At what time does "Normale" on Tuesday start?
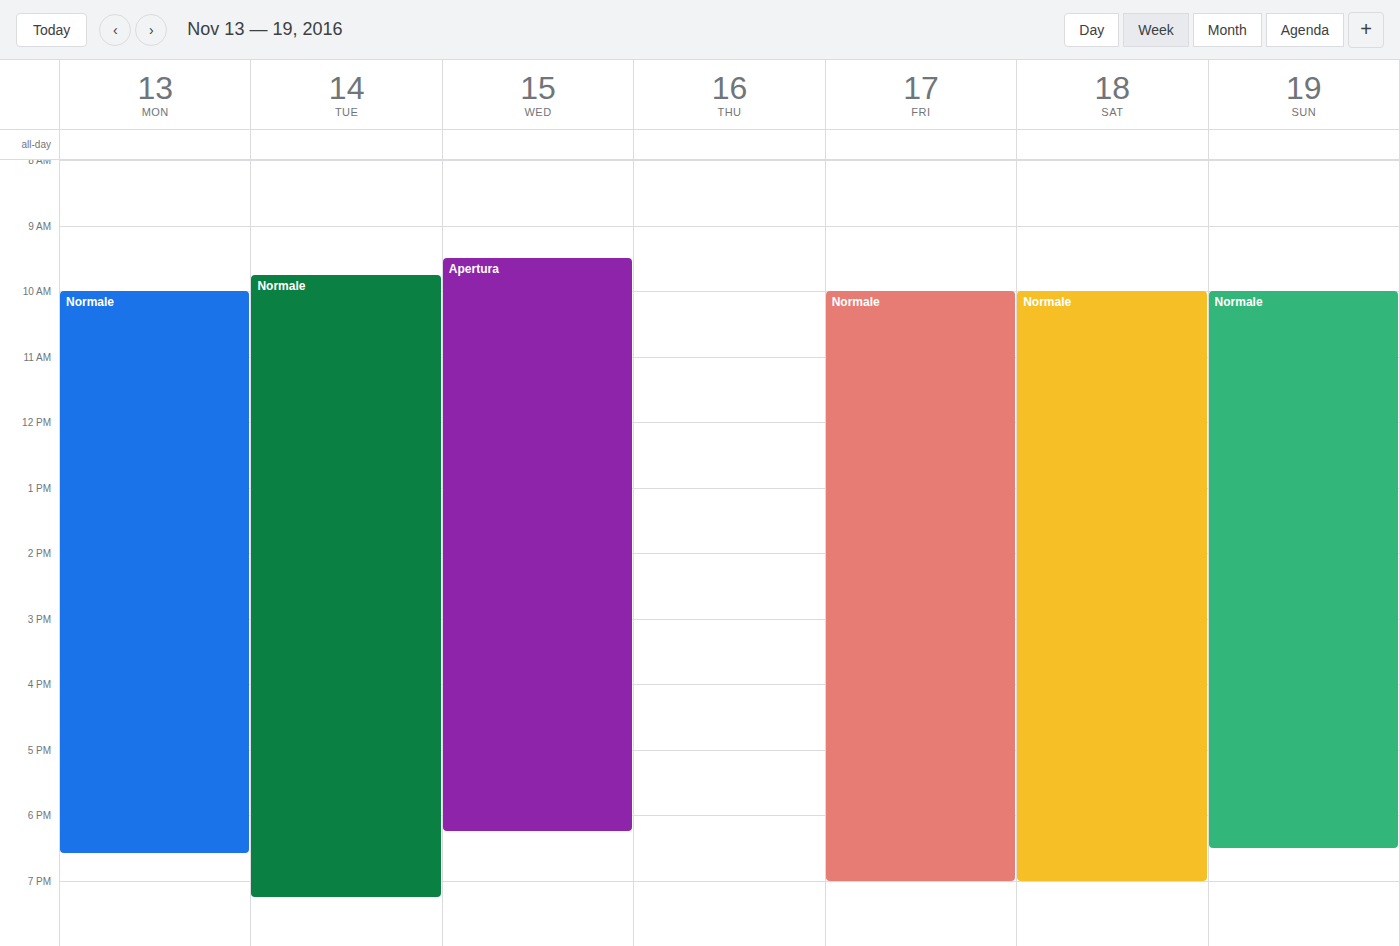
9:45 AM